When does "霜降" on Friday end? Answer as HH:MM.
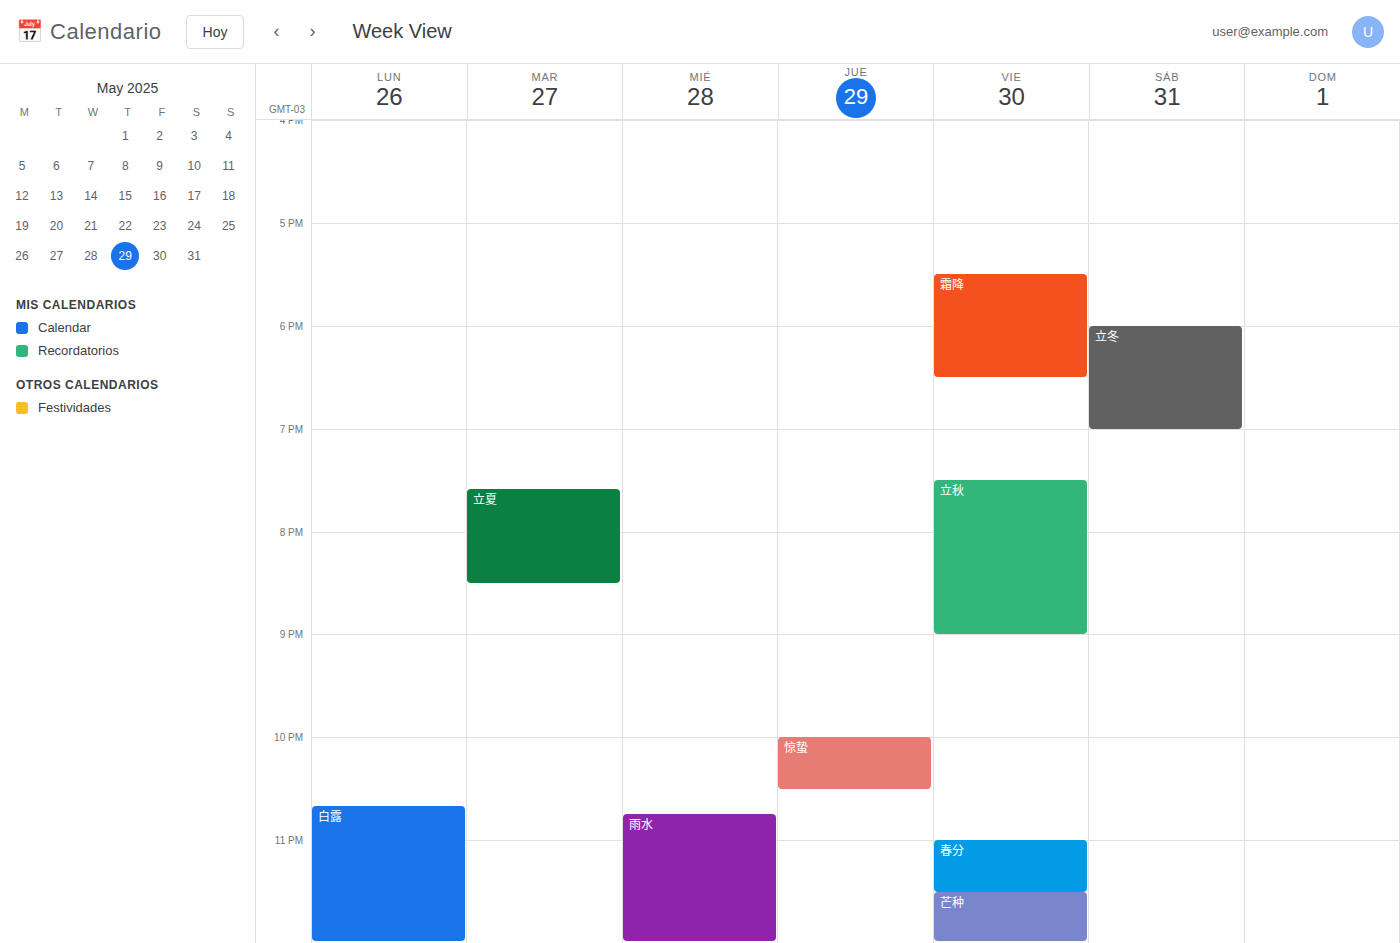
18:30